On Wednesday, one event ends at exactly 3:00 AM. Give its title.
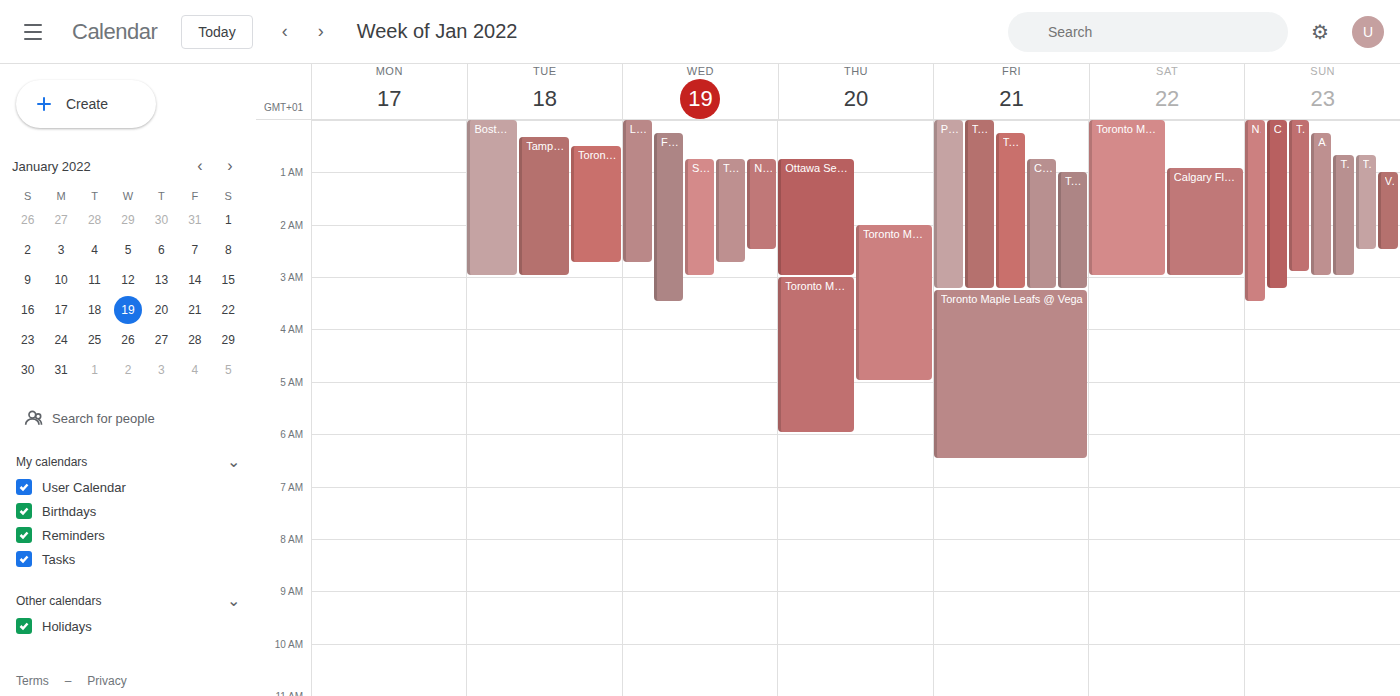
"St. Louis Blues @ Toronto"